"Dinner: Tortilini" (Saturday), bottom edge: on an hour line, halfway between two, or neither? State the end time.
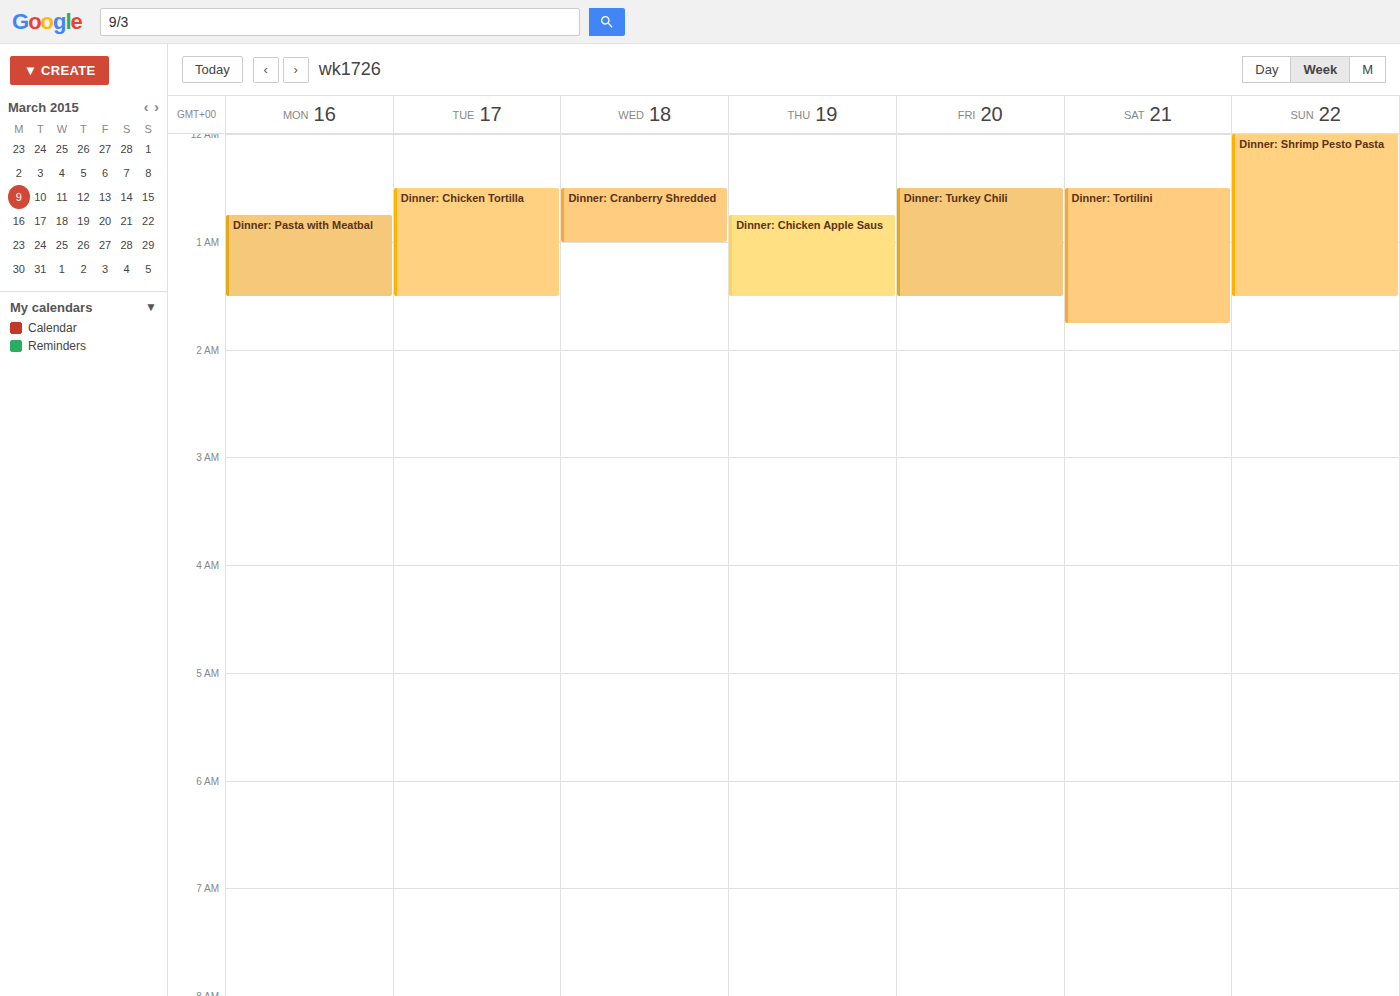
1:45 AM -- neither: three quarters of the way from the 1 AM line to the 2 AM line.